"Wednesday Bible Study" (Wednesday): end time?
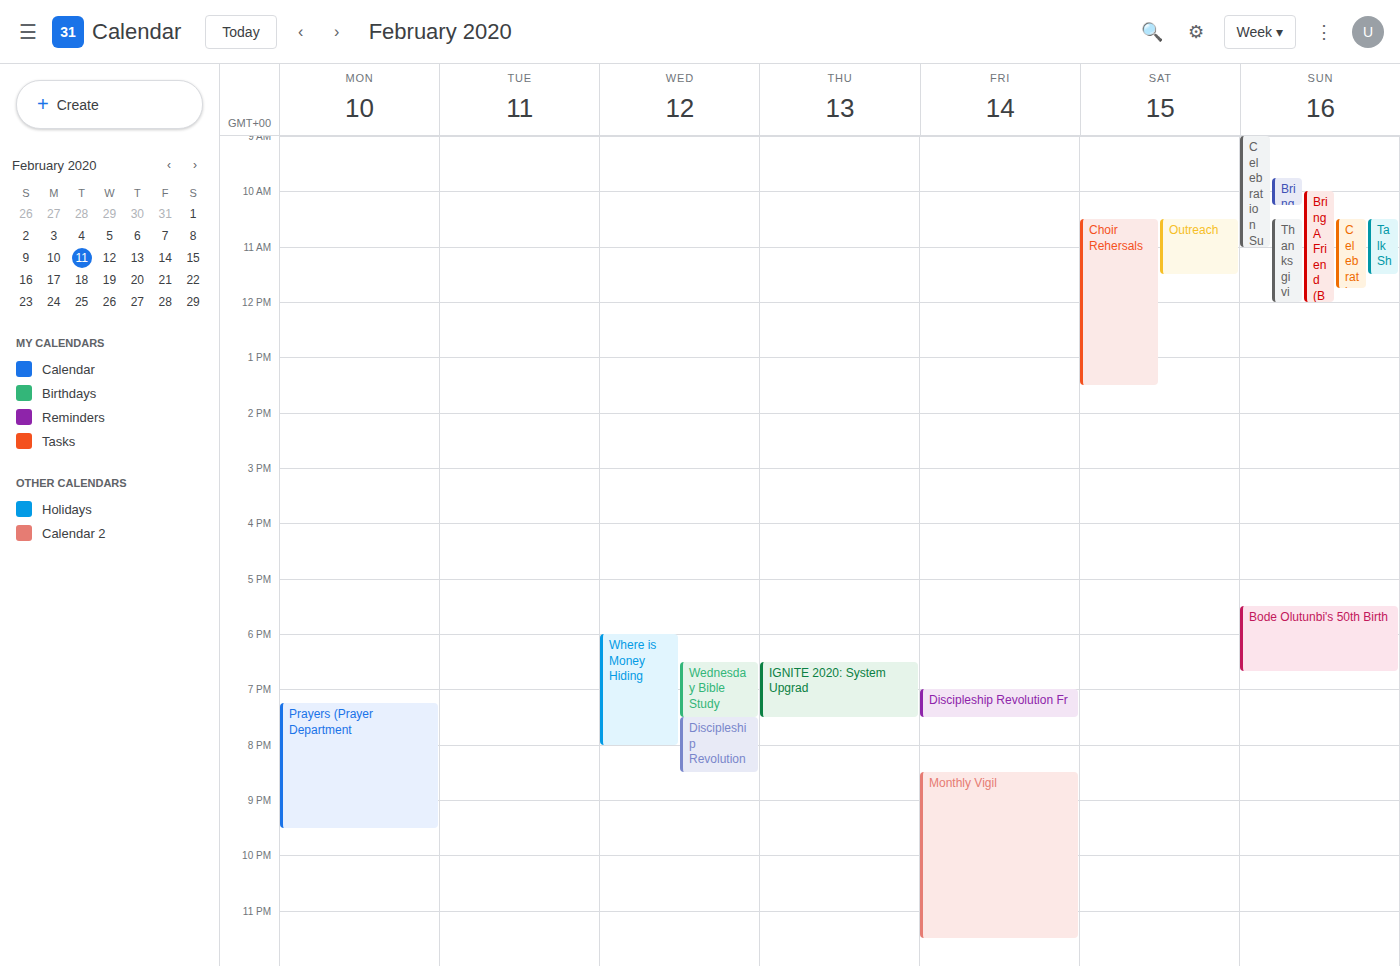
7:30 PM